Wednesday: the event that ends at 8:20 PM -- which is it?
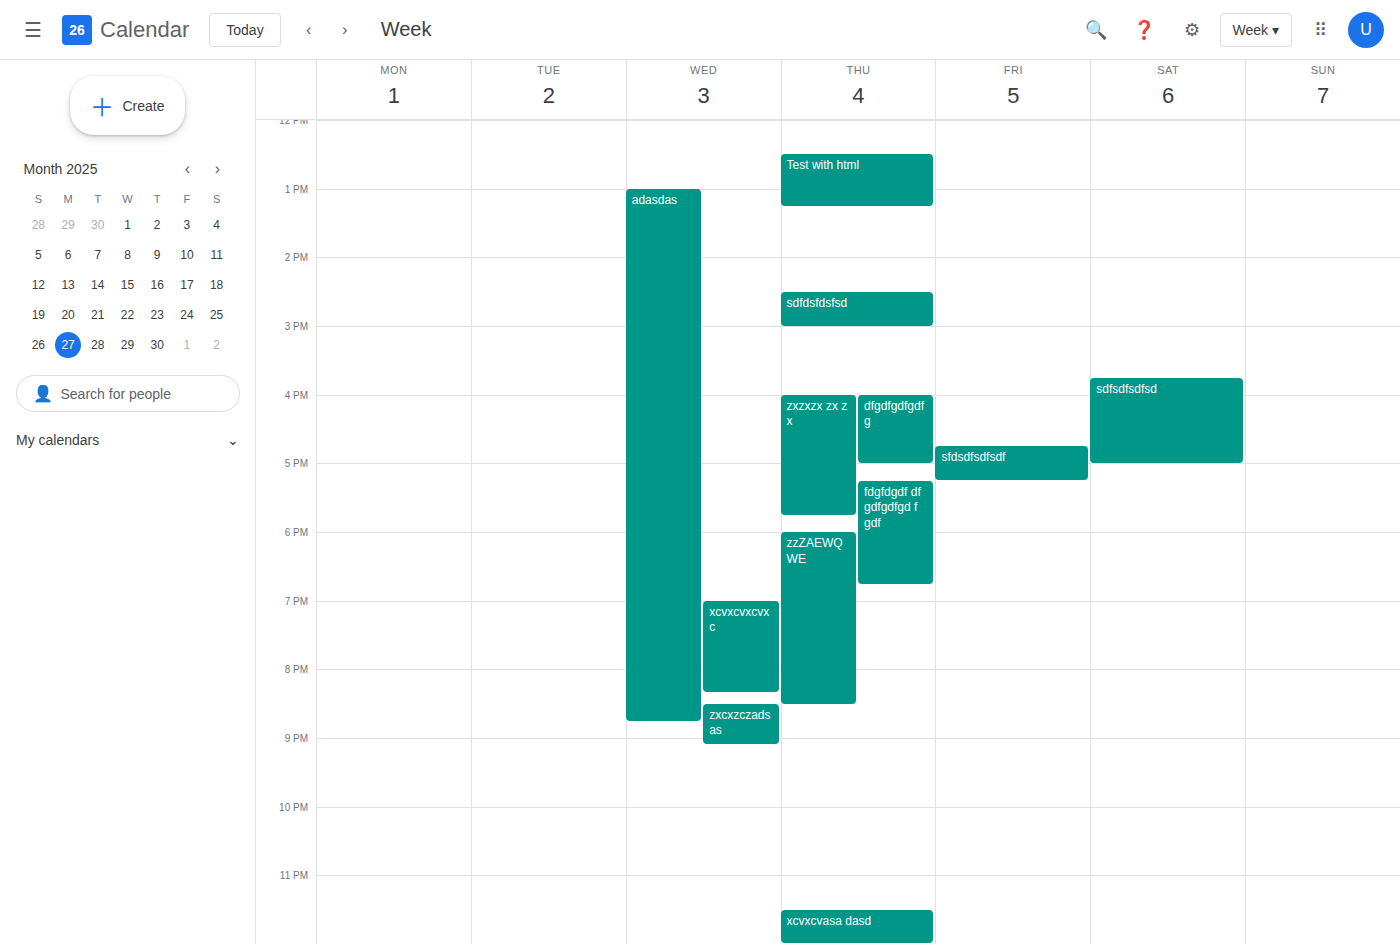
"xcvxcvxcvxc"